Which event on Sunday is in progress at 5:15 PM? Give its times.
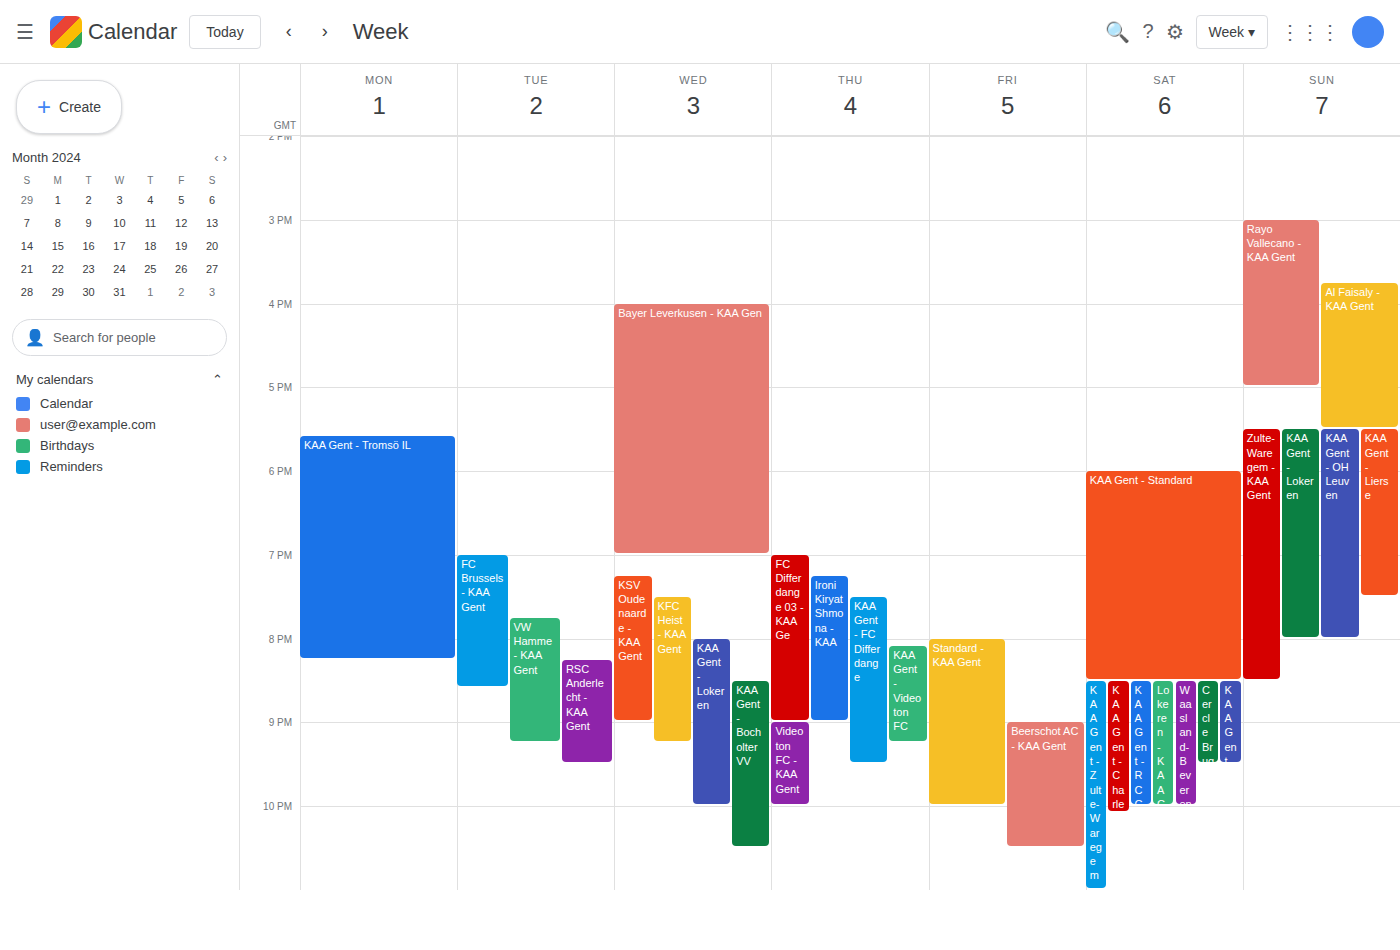
"Al Faisaly - KAA Gent", 3:45 PM to 5:30 PM